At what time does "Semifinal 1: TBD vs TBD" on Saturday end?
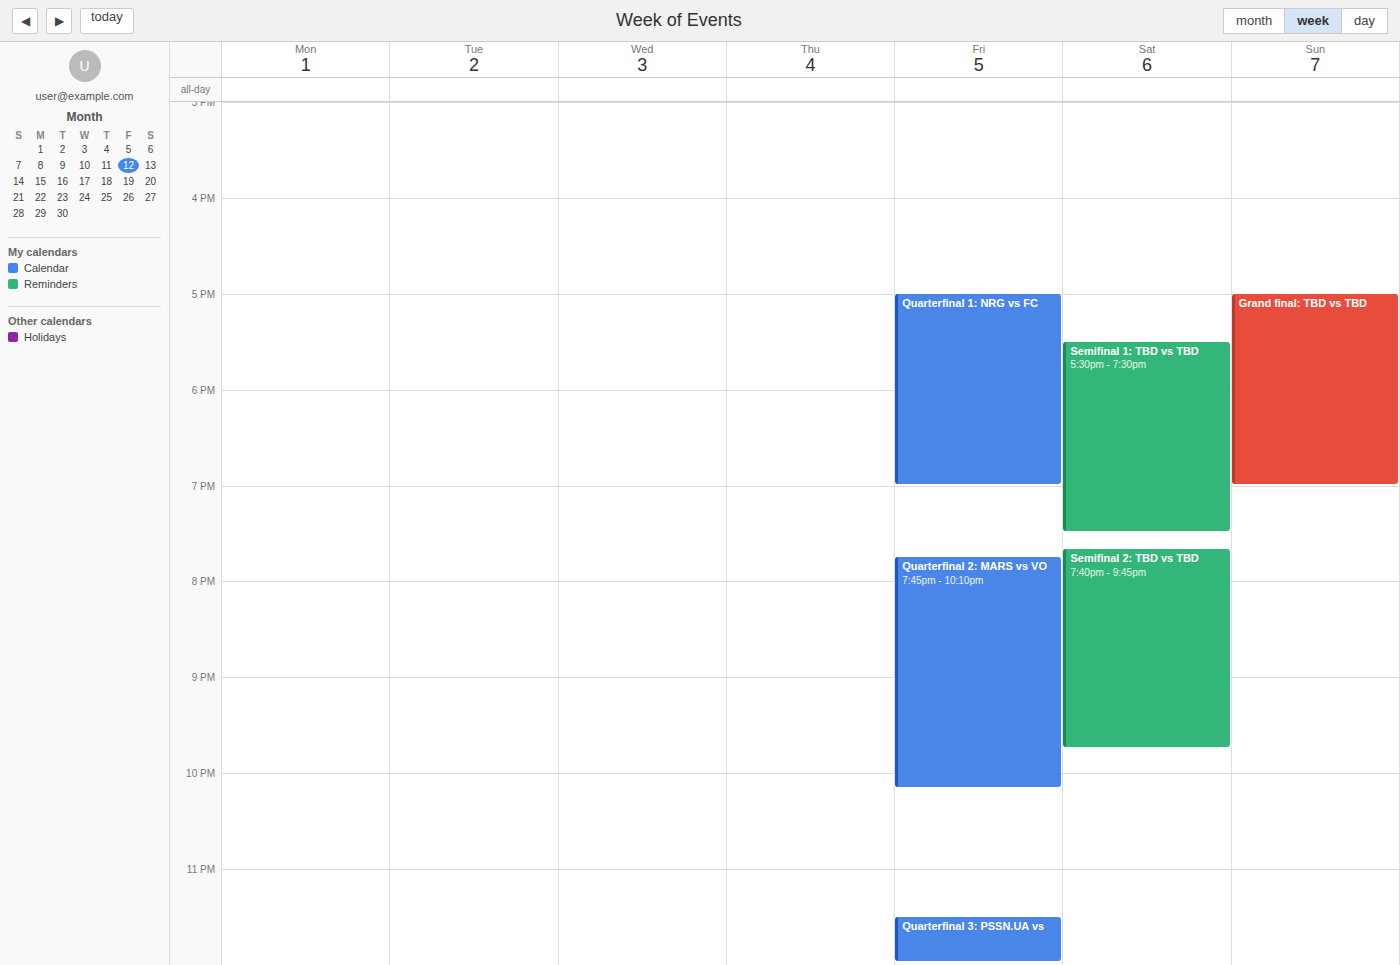
7:30 PM